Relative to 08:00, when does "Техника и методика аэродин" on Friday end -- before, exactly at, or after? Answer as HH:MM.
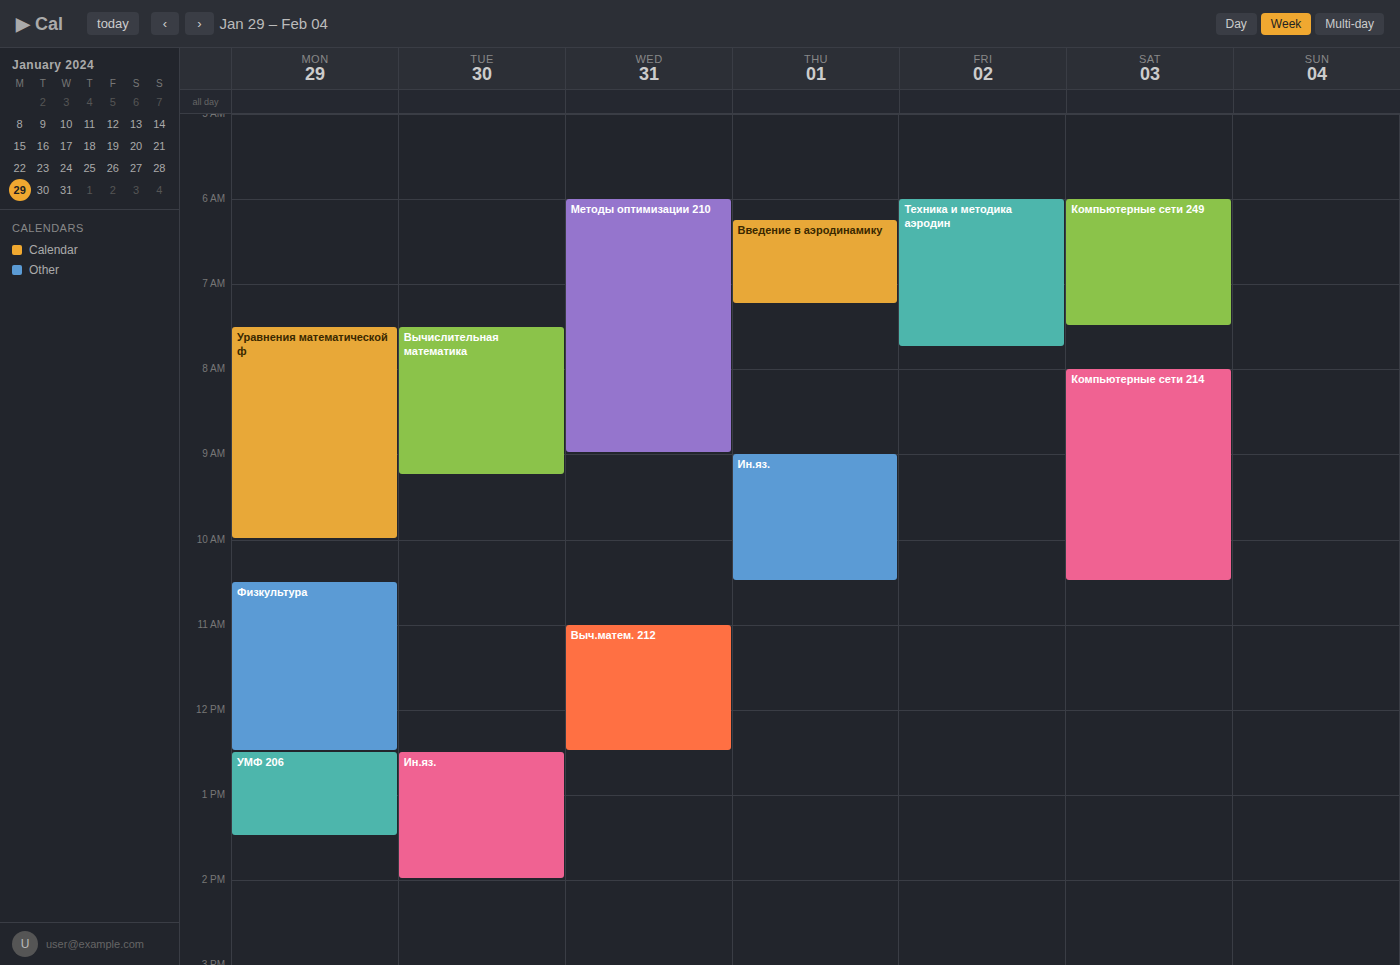
07:45 -- before 08:00, 15 minutes above the 08:00 line.